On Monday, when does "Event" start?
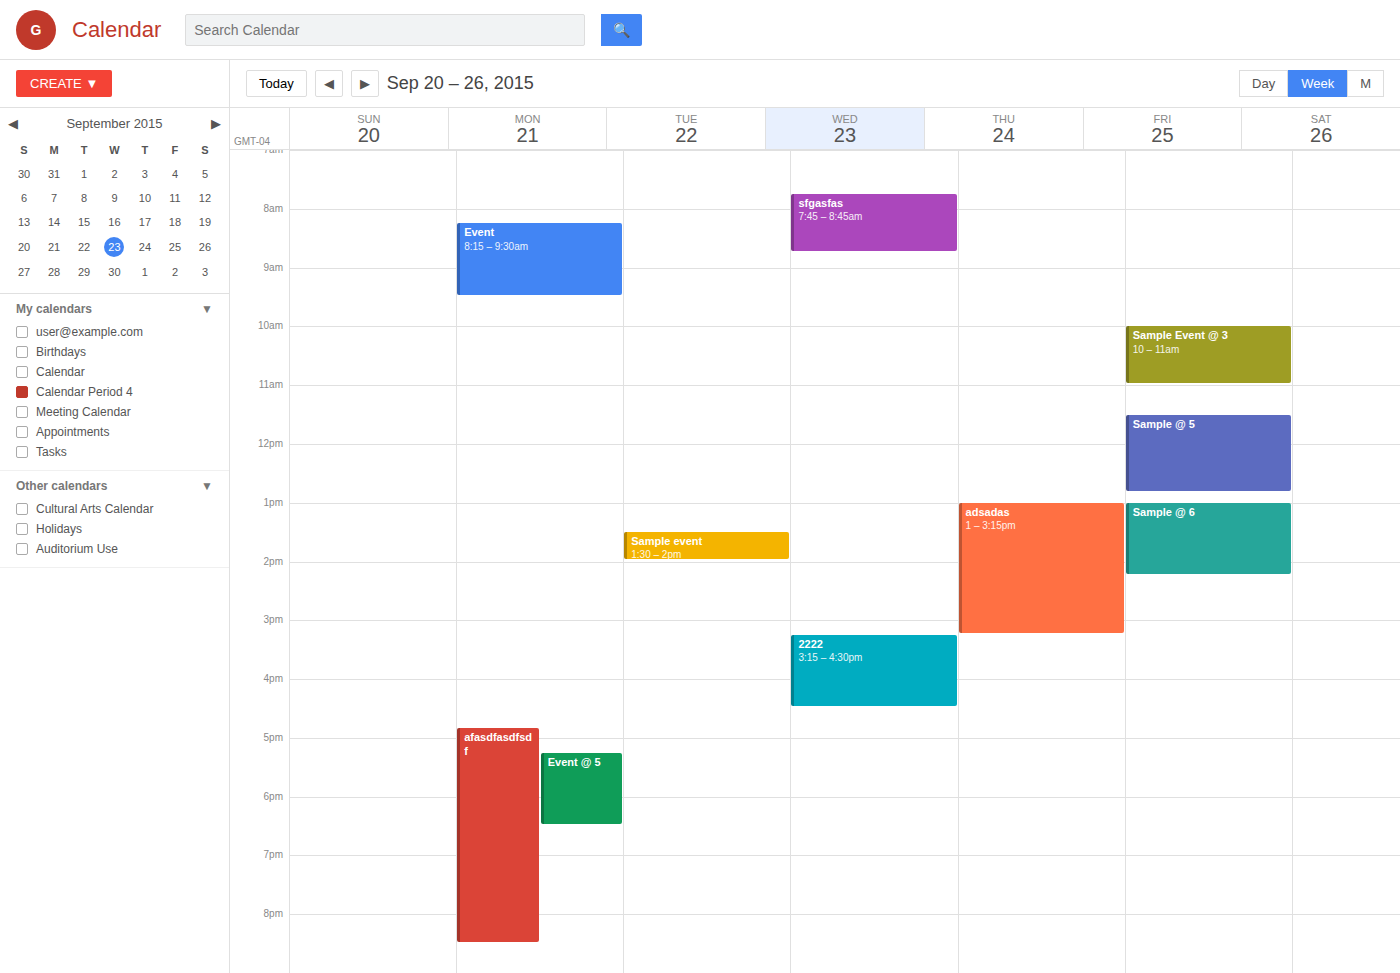
08:15